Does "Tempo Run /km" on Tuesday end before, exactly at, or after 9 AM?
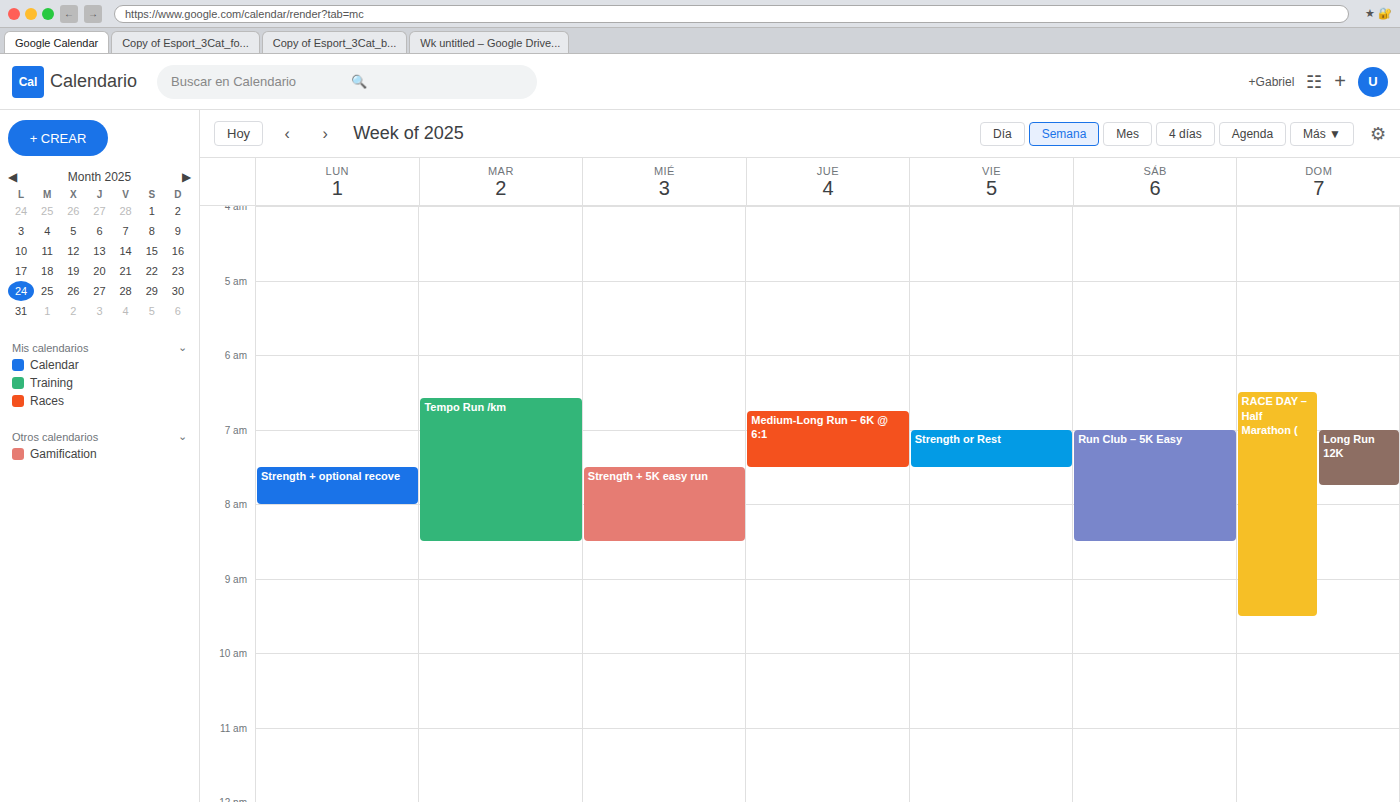
8:30 AM -- before 9 AM, 30 minutes above the 9 AM line.